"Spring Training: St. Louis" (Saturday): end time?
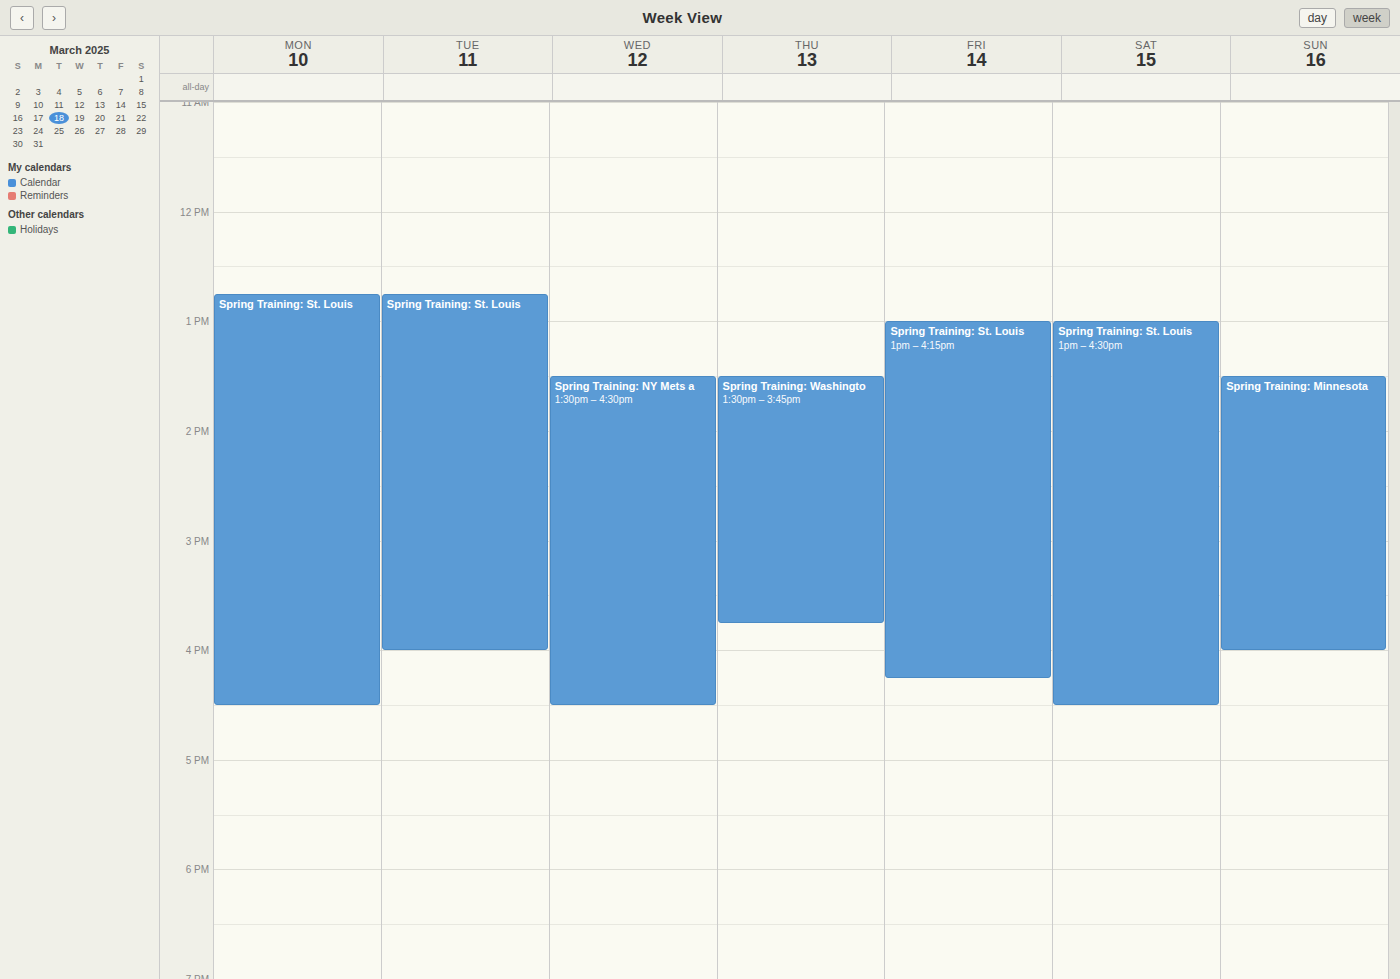
4:30 PM